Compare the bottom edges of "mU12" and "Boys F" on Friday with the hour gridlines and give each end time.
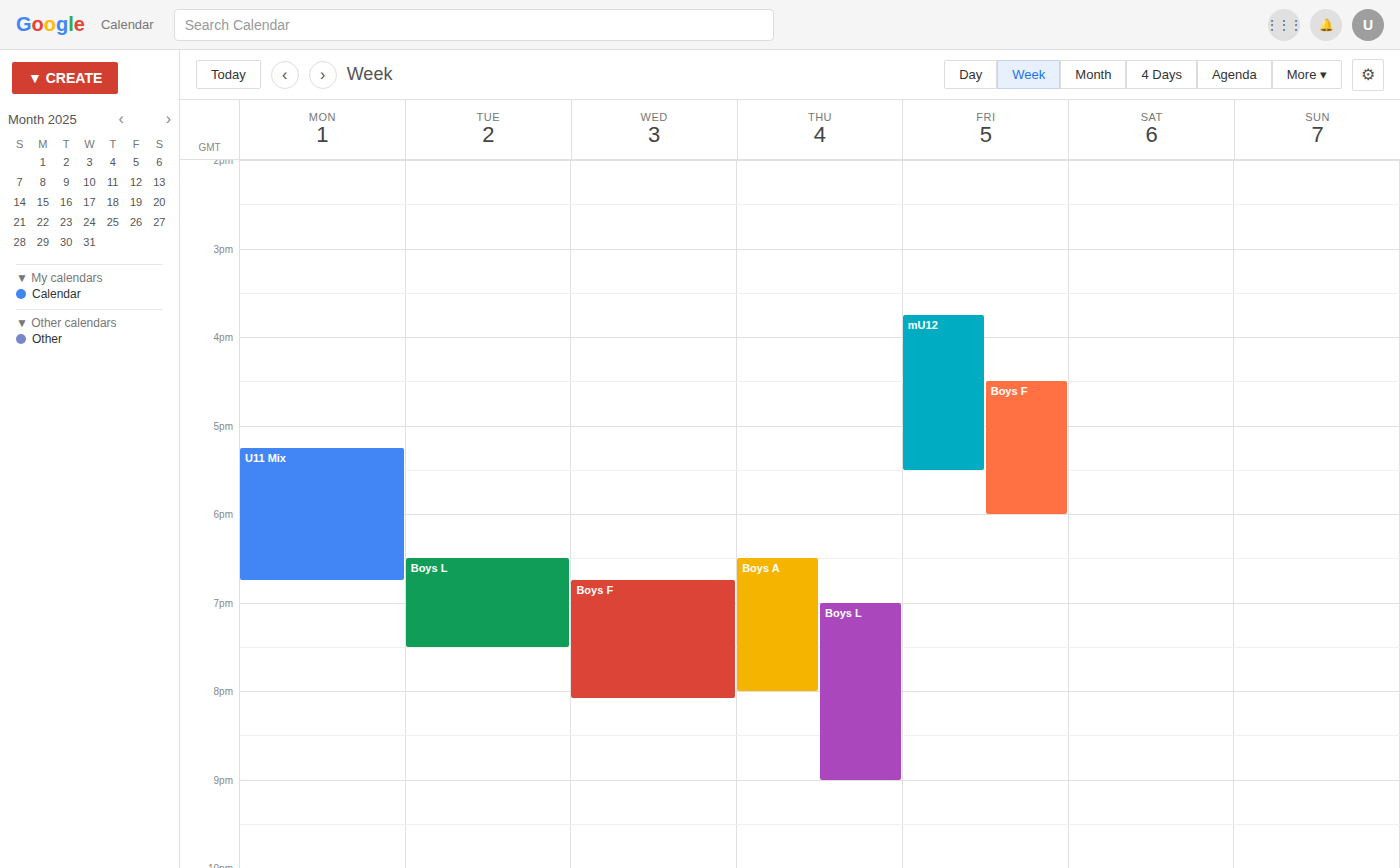
"mU12": 17:30, halfway between the 17:00 and 18:00 lines. "Boys F": 18:00, exactly on the 18:00 line.